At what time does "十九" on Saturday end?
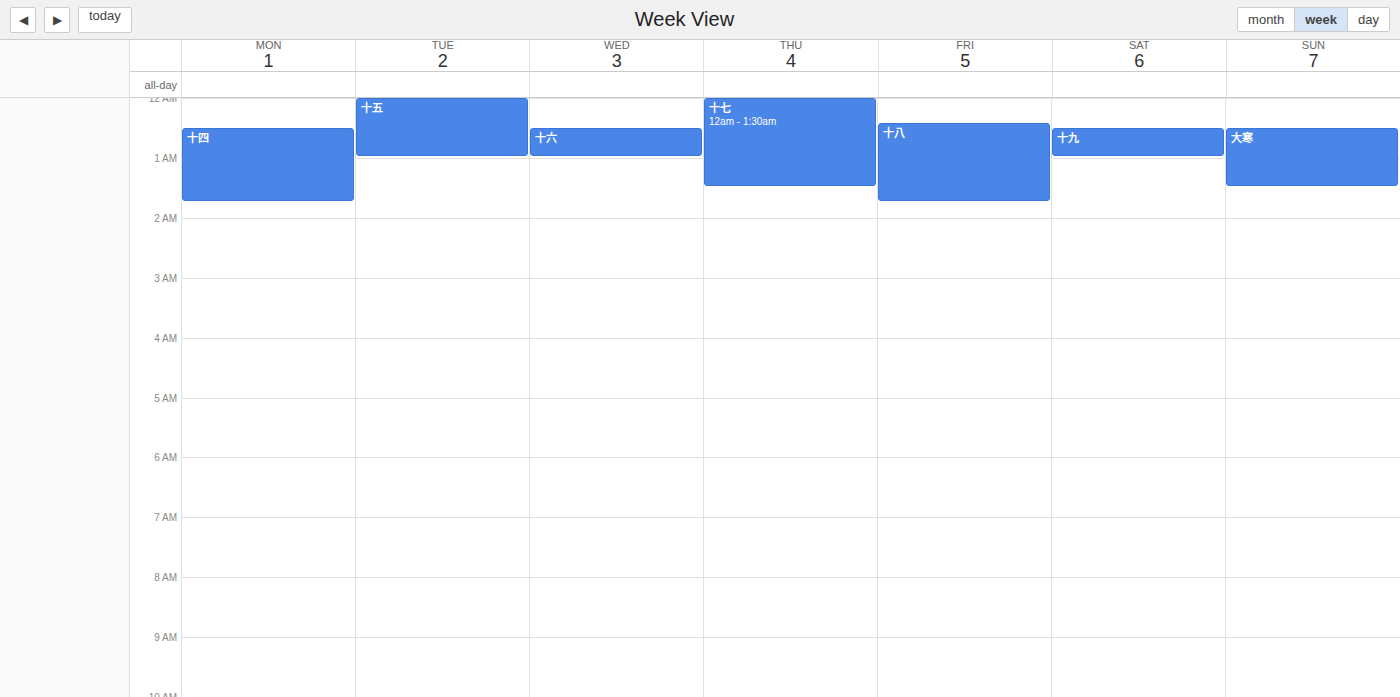
1:00 AM